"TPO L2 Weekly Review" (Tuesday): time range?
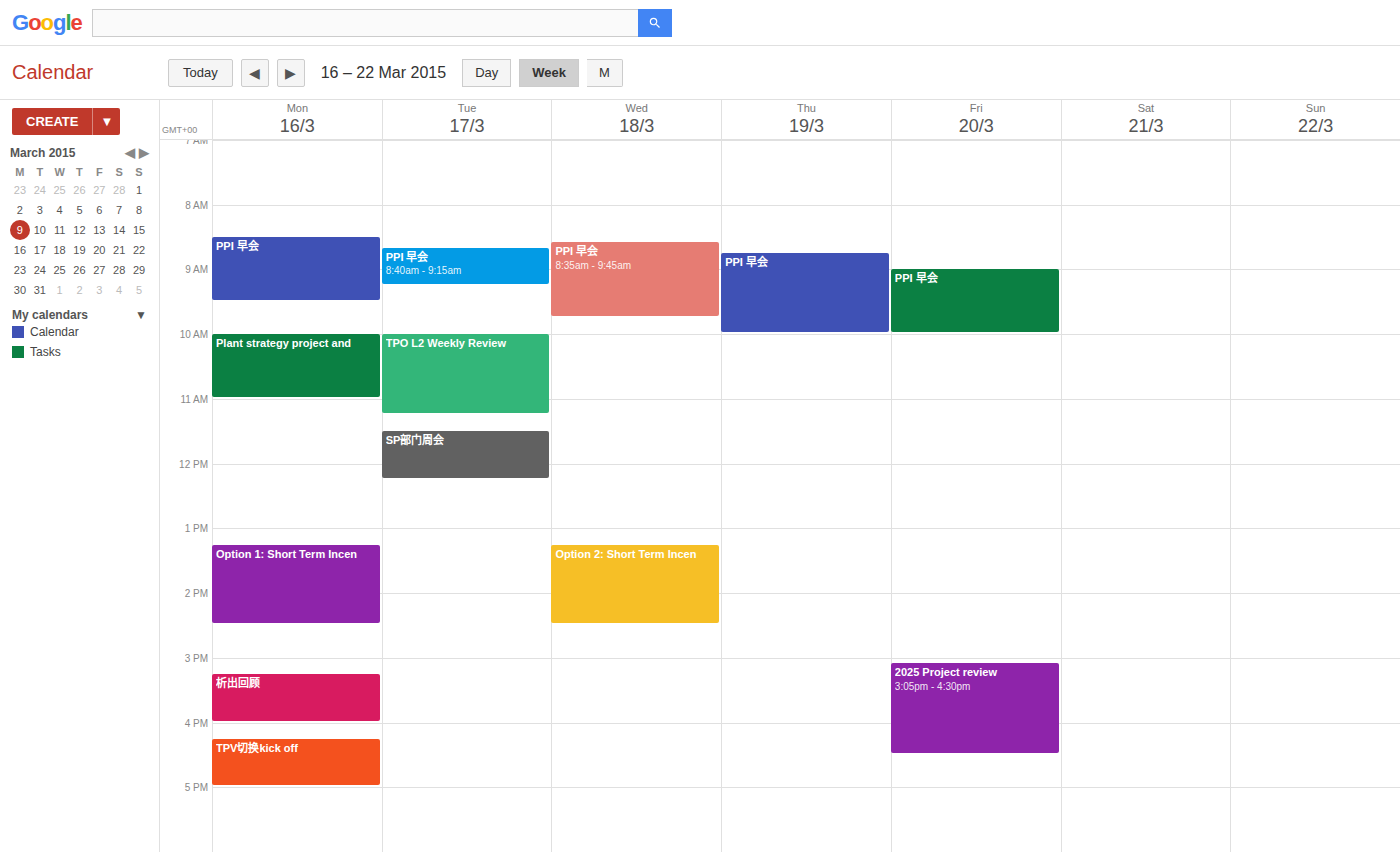
10:00 AM to 11:15 AM